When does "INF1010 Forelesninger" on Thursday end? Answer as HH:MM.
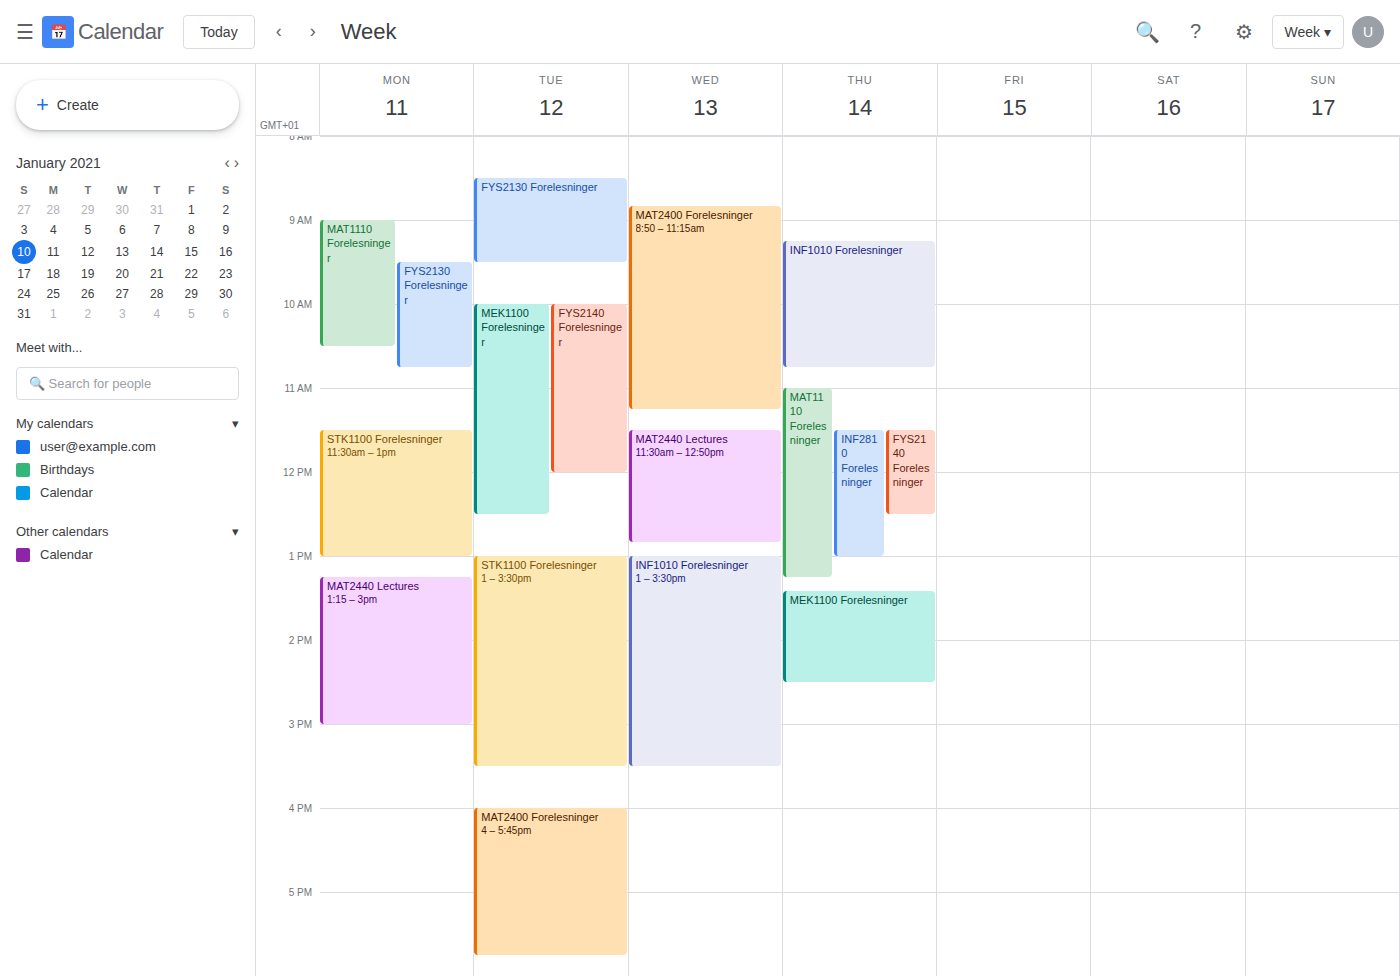
10:45